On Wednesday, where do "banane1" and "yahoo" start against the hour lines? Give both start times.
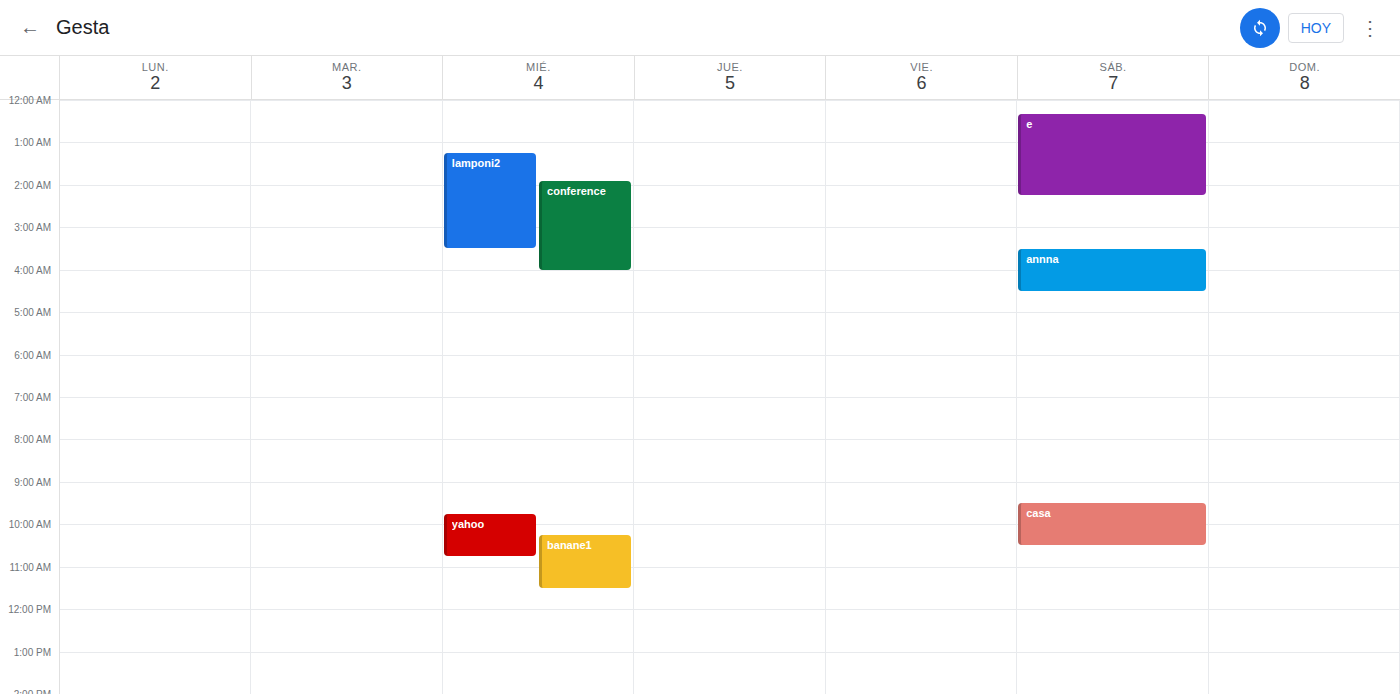
"banane1": 10:15, neither: a quarter of the way from the 10:00 line to the 11:00 line. "yahoo": 09:45, neither: three quarters of the way from the 09:00 line to the 10:00 line.